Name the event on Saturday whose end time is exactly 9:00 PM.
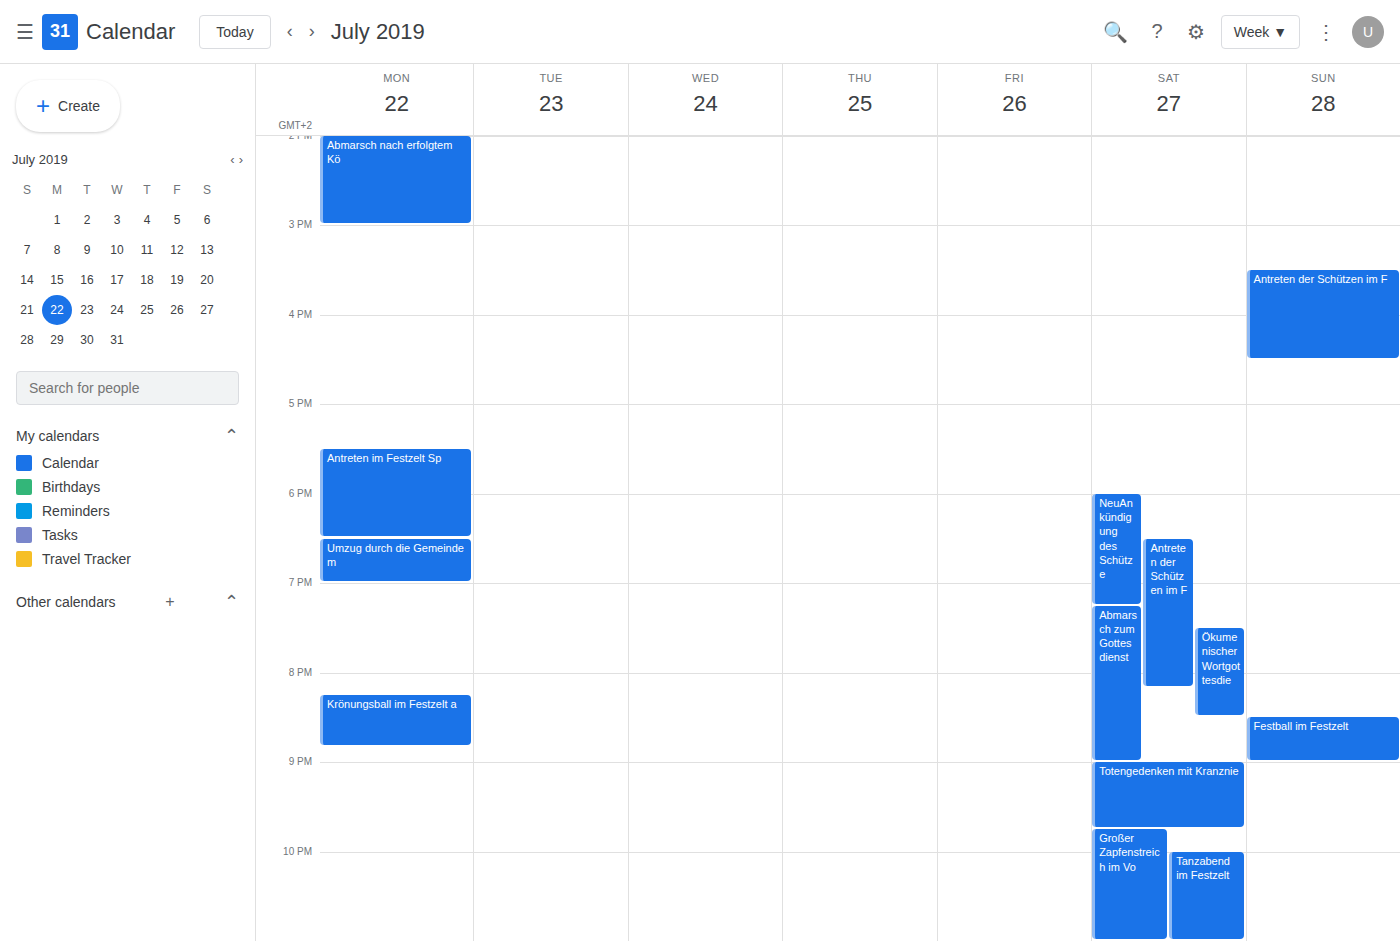
"Abmarsch zum Gottesdienst"